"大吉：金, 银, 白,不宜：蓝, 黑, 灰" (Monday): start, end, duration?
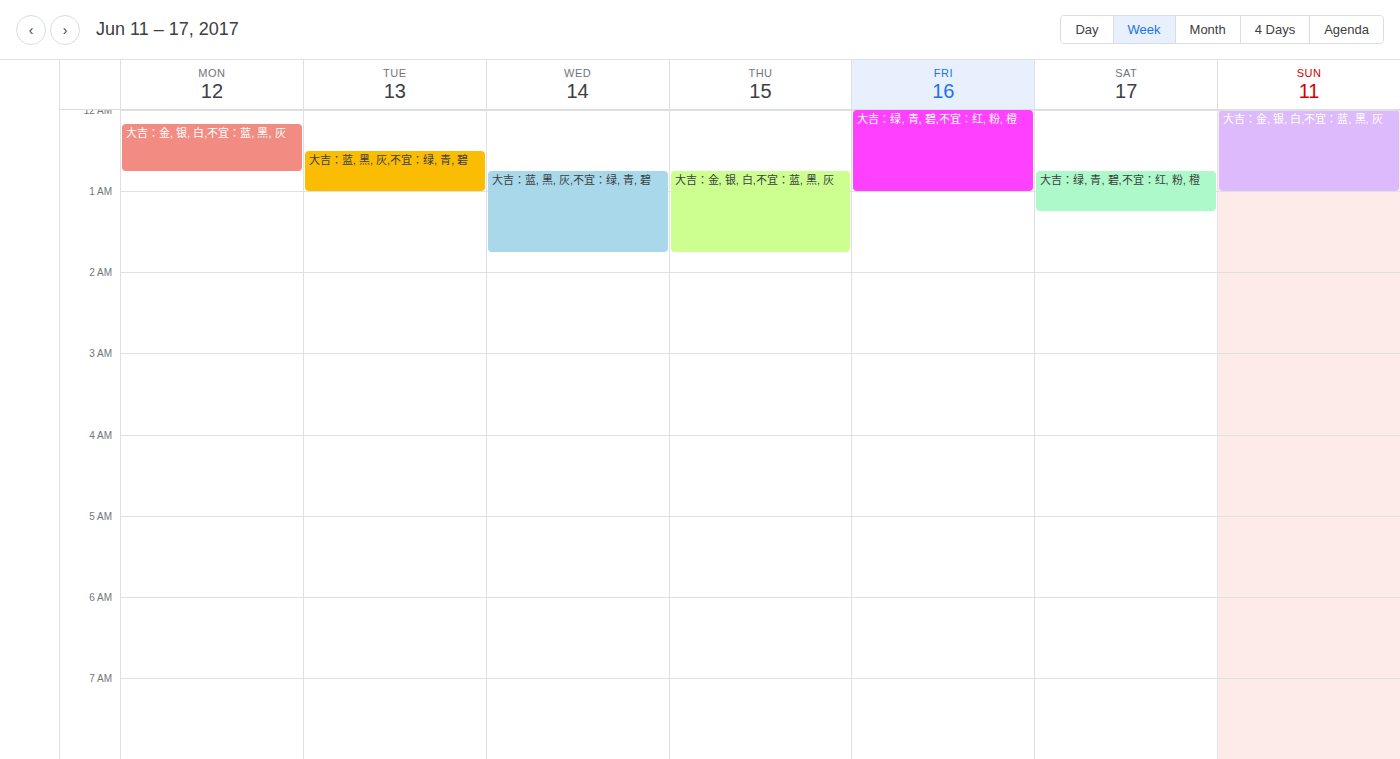
12:10 AM to 12:45 AM, 35 minutes